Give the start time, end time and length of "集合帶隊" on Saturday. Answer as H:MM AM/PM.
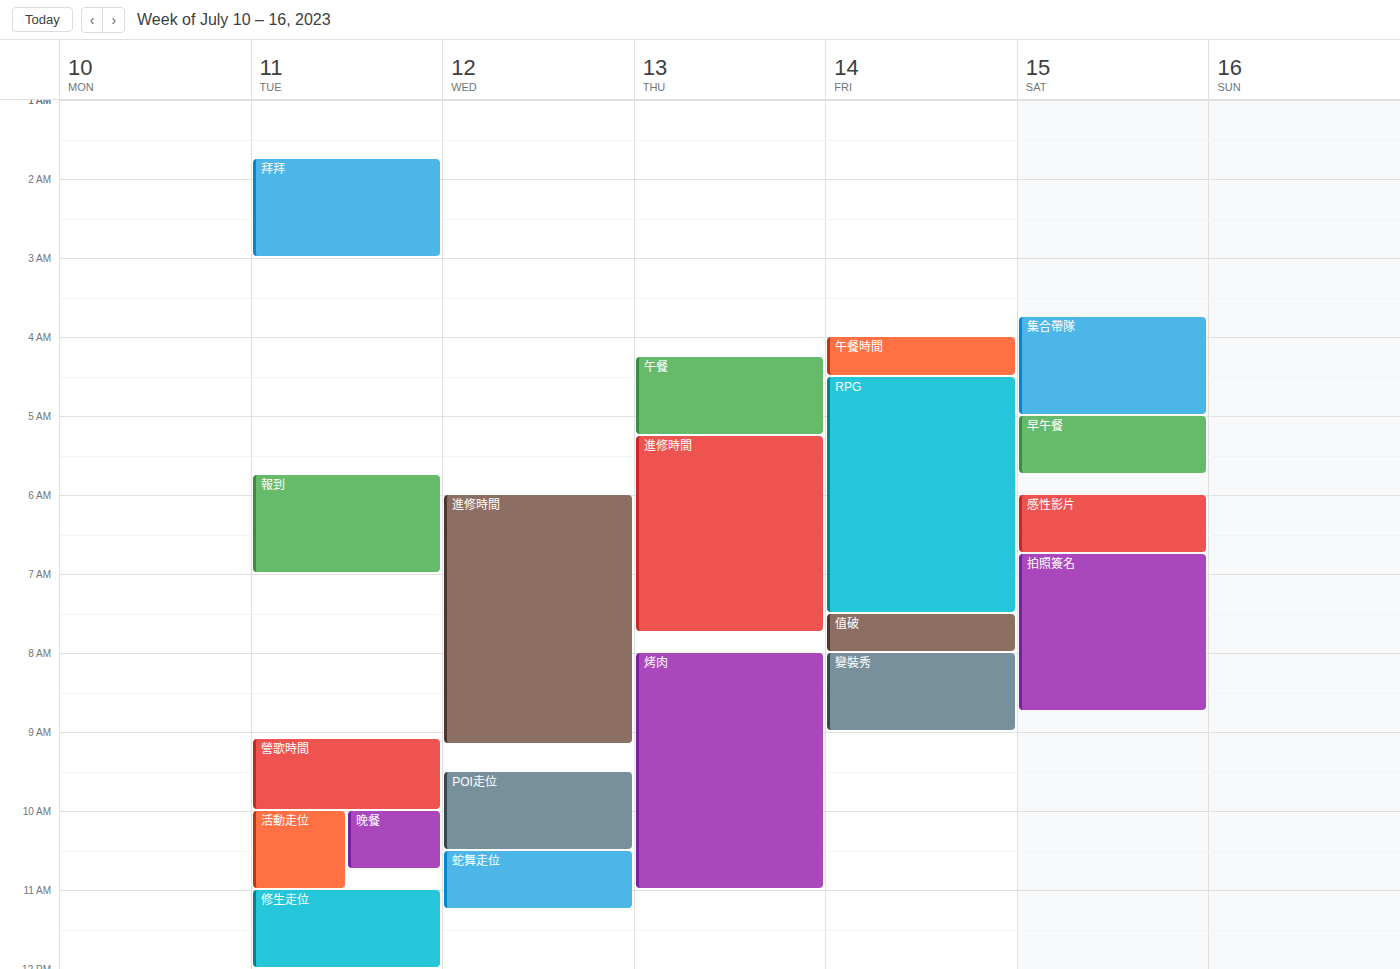
3:45 AM to 5:00 AM, 1 hour 15 minutes